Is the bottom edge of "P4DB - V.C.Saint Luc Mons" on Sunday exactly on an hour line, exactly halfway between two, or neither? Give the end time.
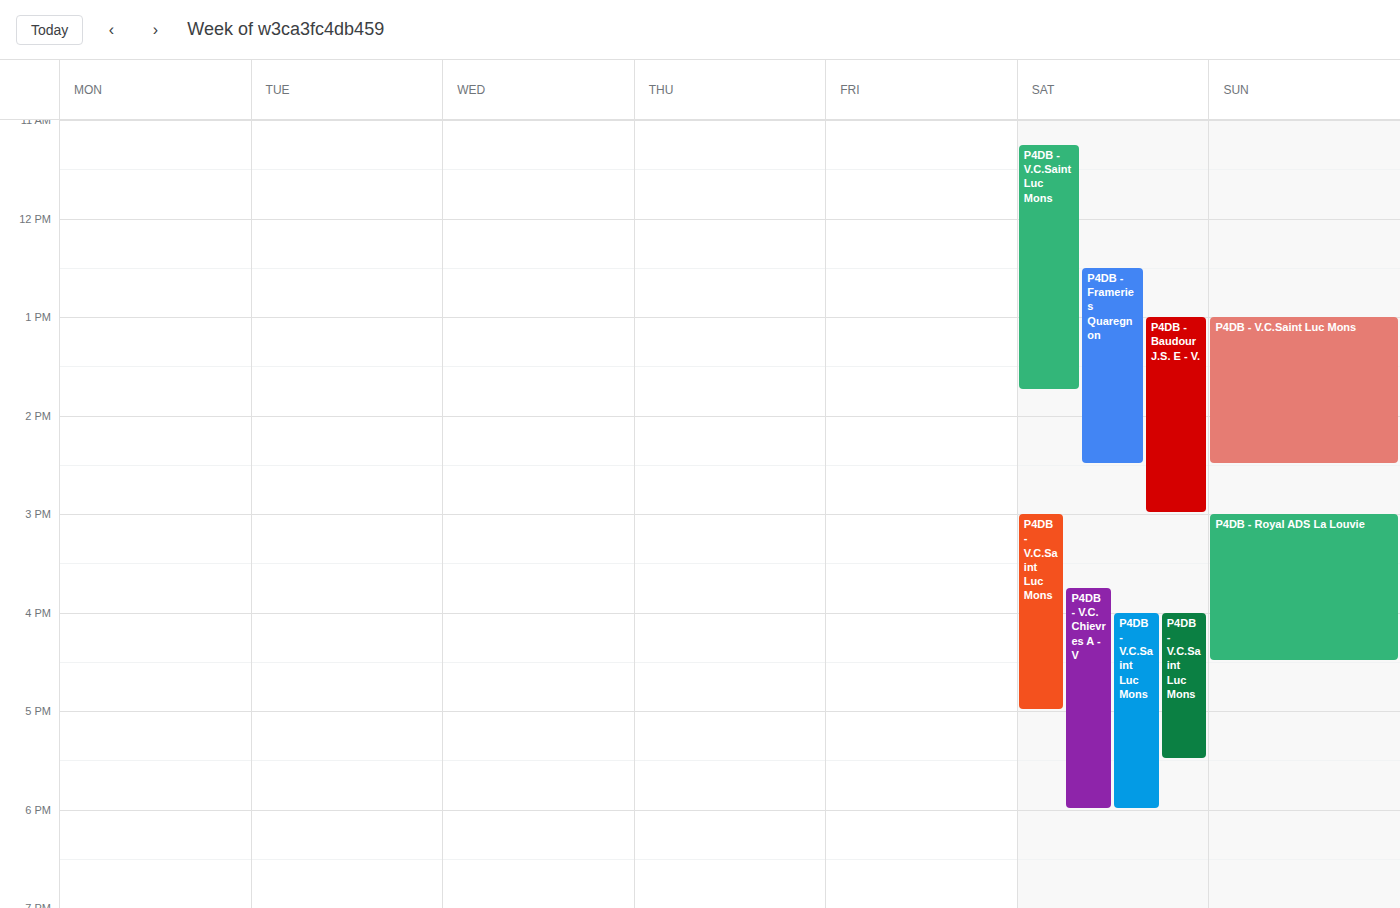
2:30 PM -- halfway between the 2 PM and 3 PM lines.